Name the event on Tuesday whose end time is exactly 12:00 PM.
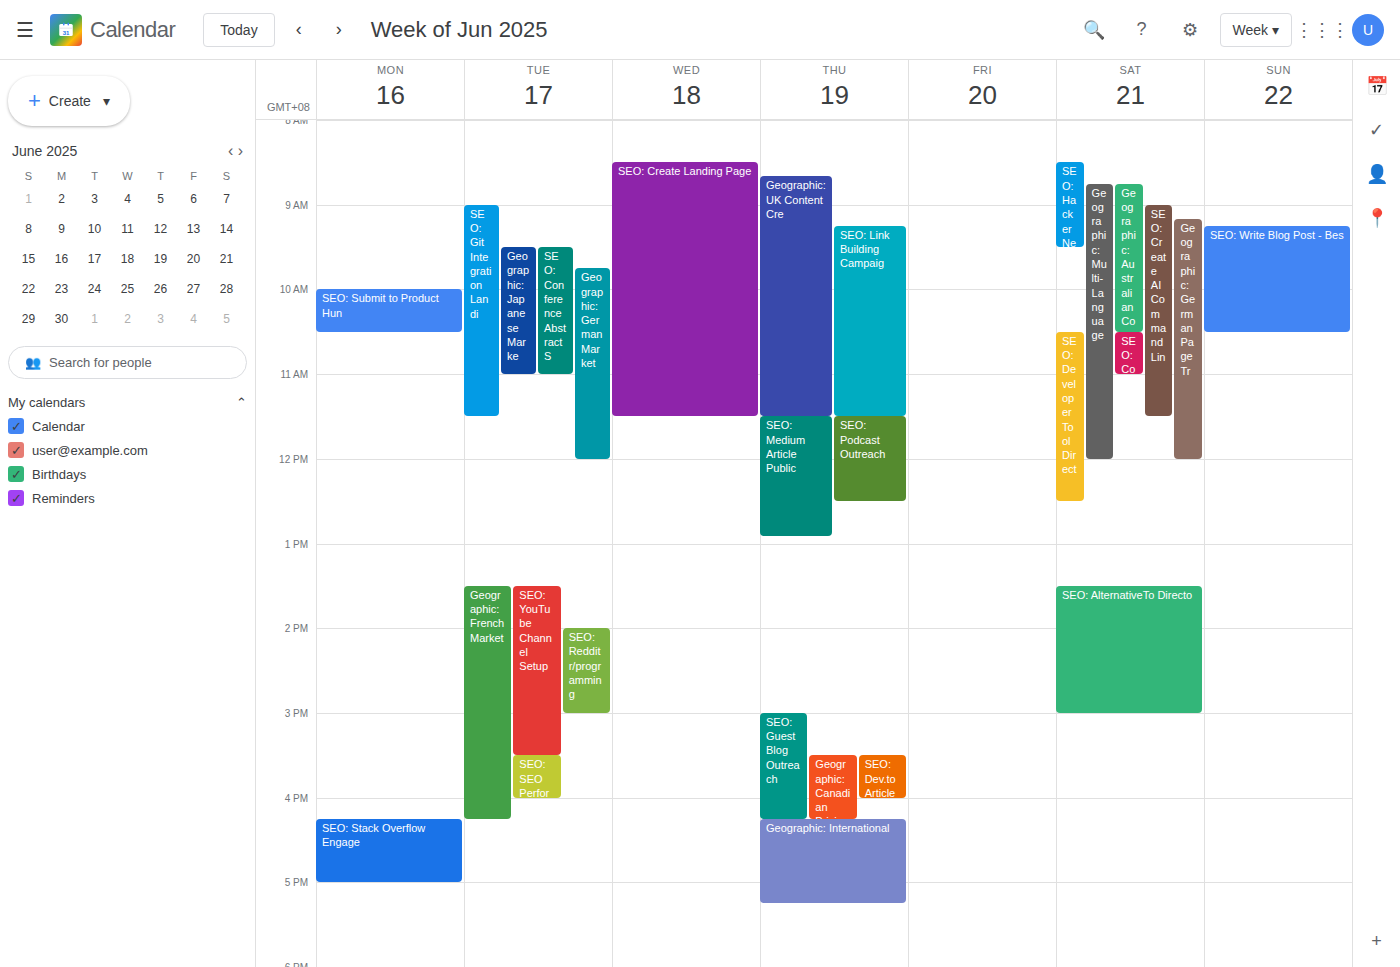
"Geographic: German Market"